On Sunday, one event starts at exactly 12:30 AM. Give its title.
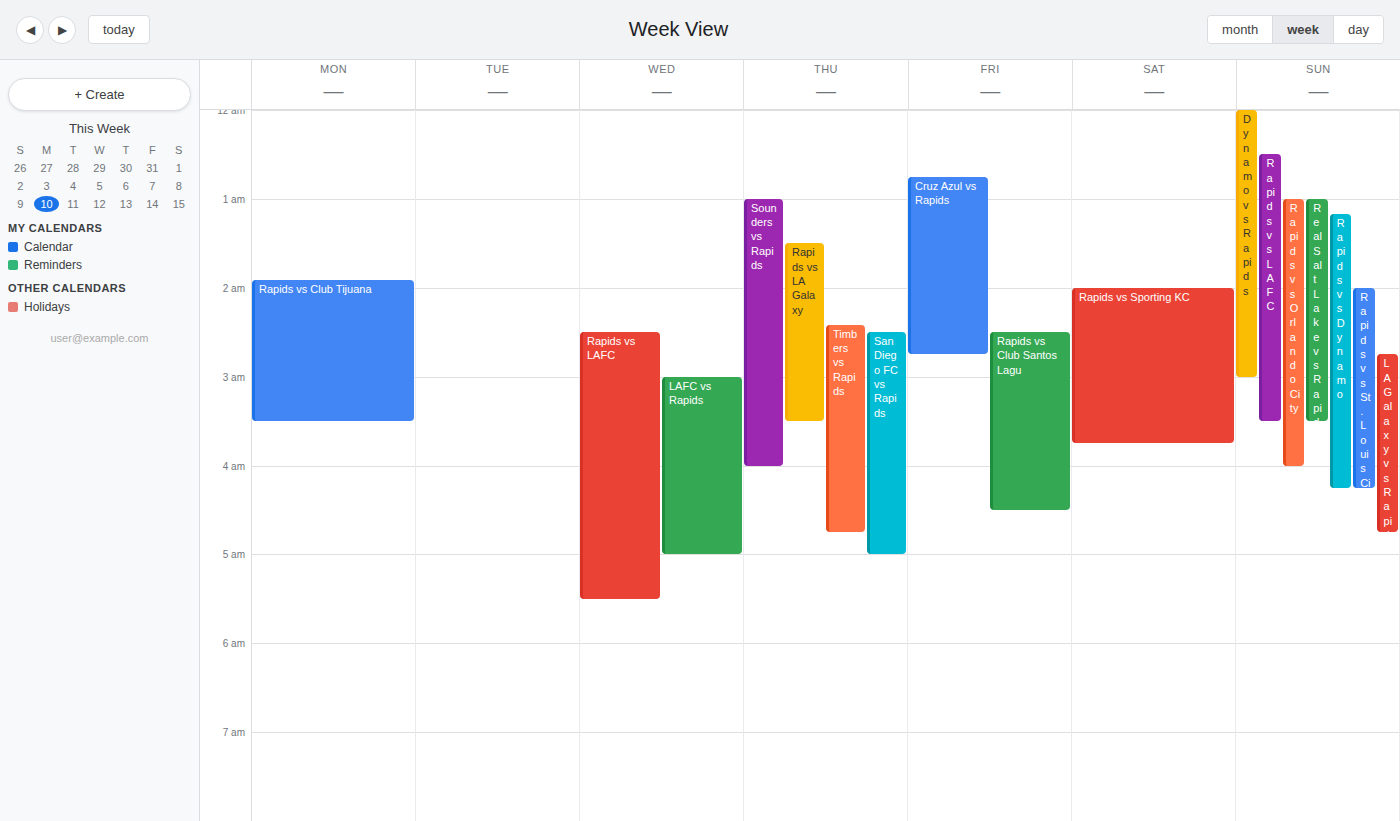
"Rapids vs LAFC"